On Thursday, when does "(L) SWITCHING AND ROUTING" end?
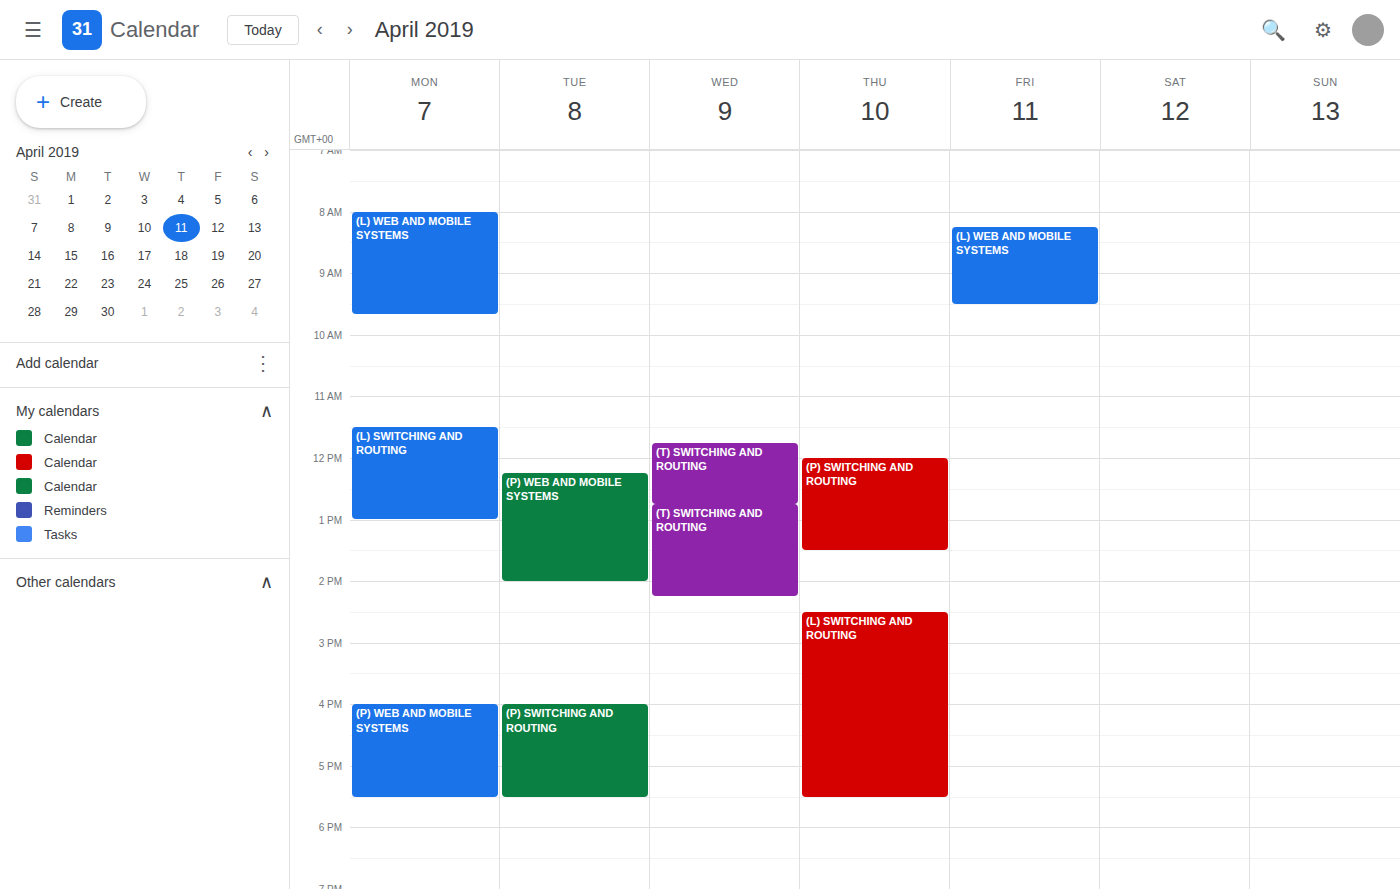
5:30 PM